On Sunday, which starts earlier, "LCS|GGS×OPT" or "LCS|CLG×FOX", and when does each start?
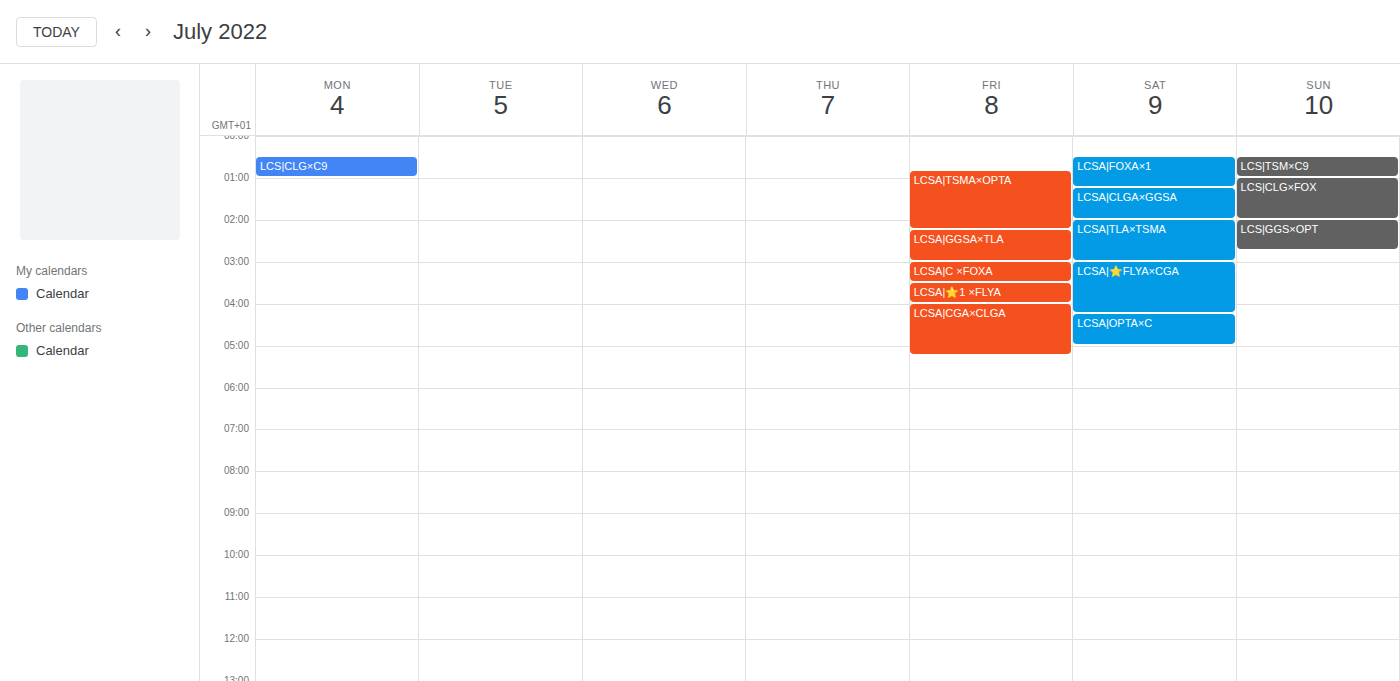
"LCS|CLG×FOX" 1:00 AM; "LCS|GGS×OPT" 2:00 AM.